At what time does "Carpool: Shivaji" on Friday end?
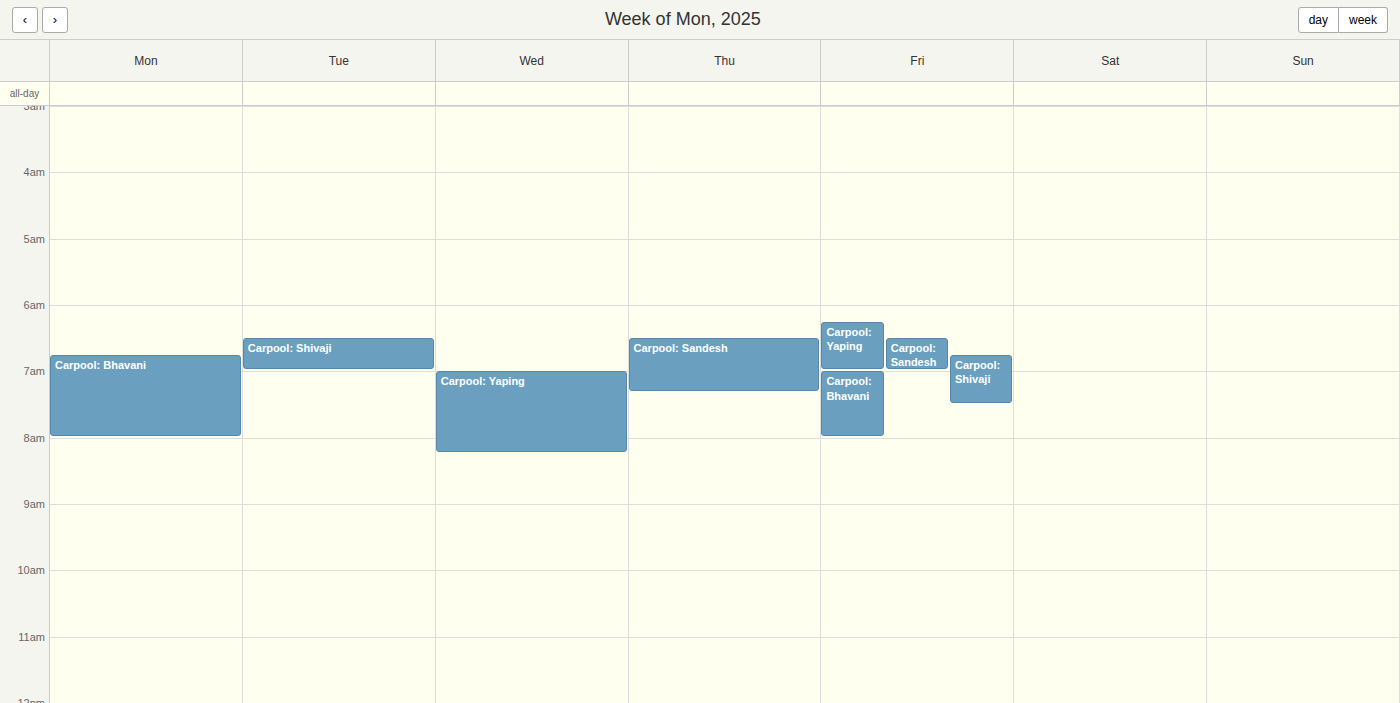
7:30 AM